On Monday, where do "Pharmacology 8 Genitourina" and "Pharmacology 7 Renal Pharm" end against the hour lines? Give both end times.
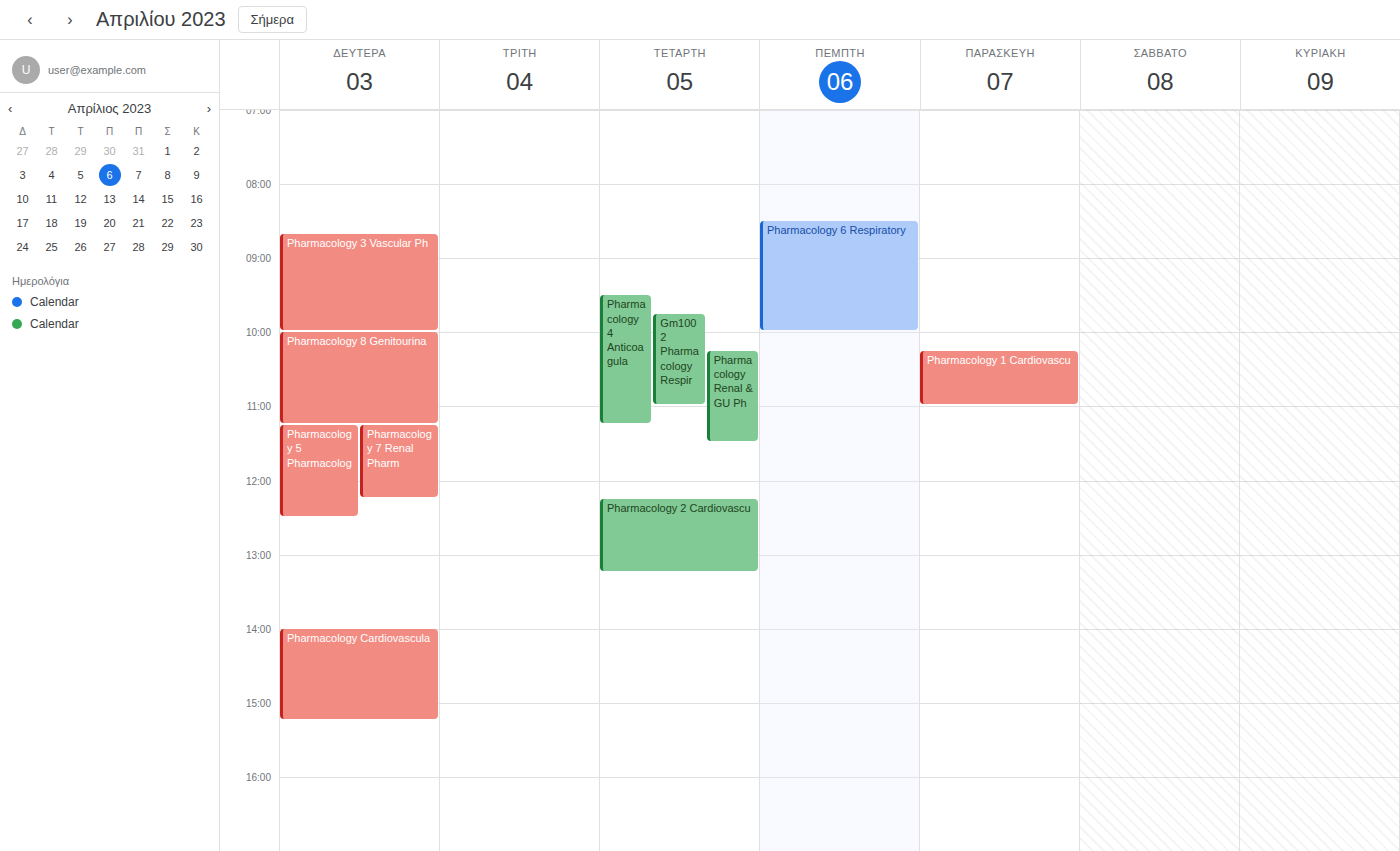
"Pharmacology 8 Genitourina": 11:15 AM, neither: a quarter of the way from the 11 AM line to the 12 PM line. "Pharmacology 7 Renal Pharm": 12:15 PM, neither: a quarter of the way from the 12 PM line to the 1 PM line.